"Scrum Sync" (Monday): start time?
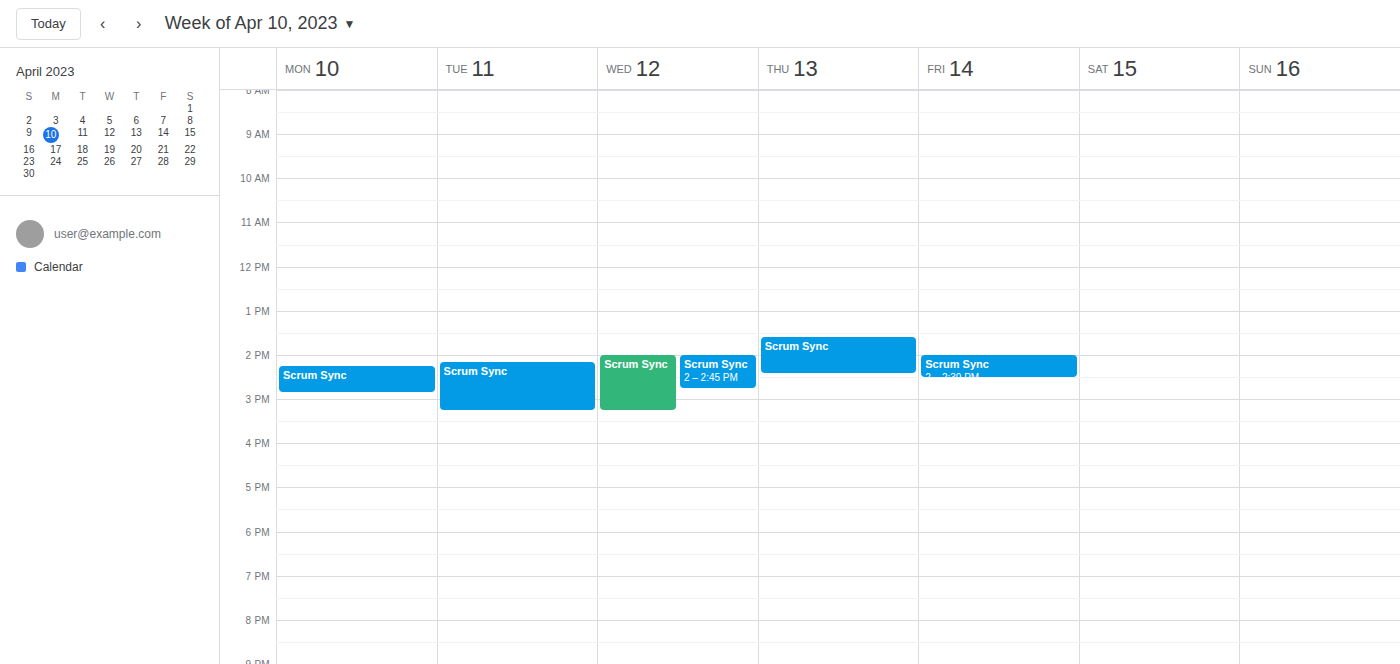
2:15 PM